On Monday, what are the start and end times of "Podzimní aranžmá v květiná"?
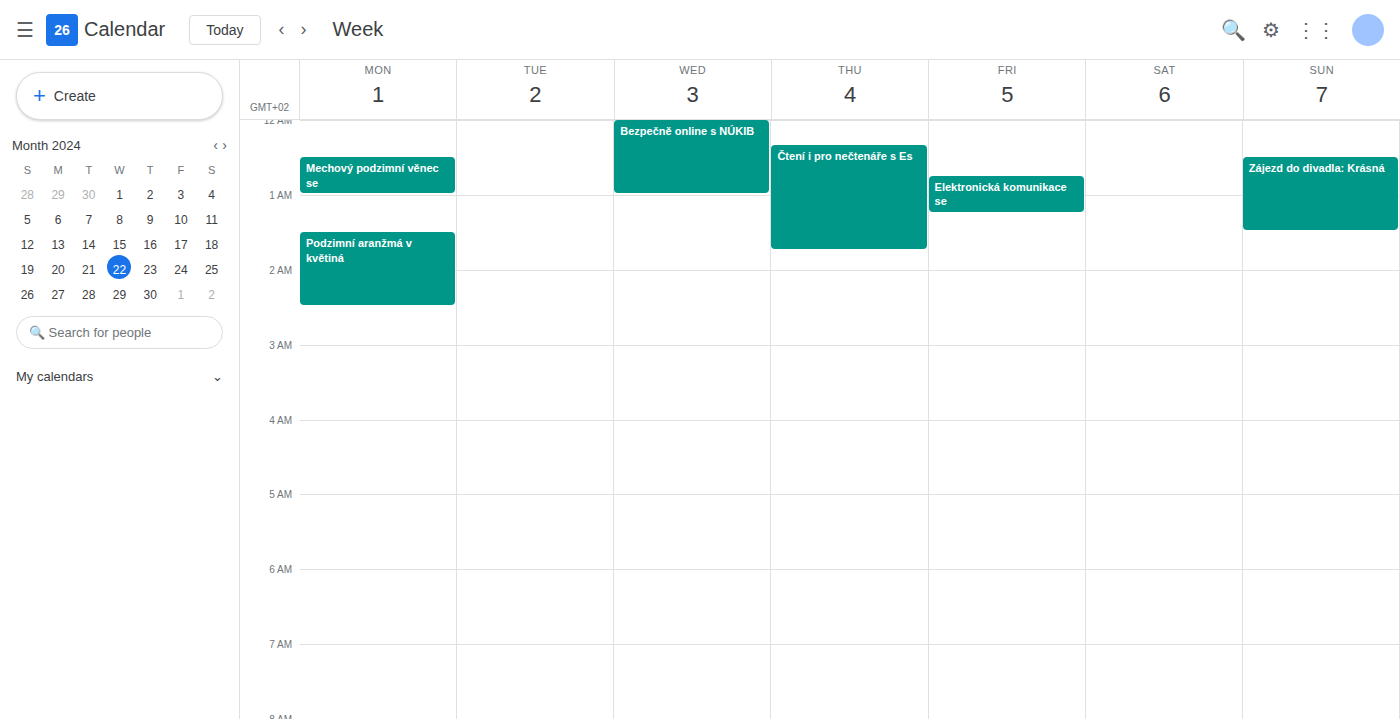
1:30 AM to 2:30 AM